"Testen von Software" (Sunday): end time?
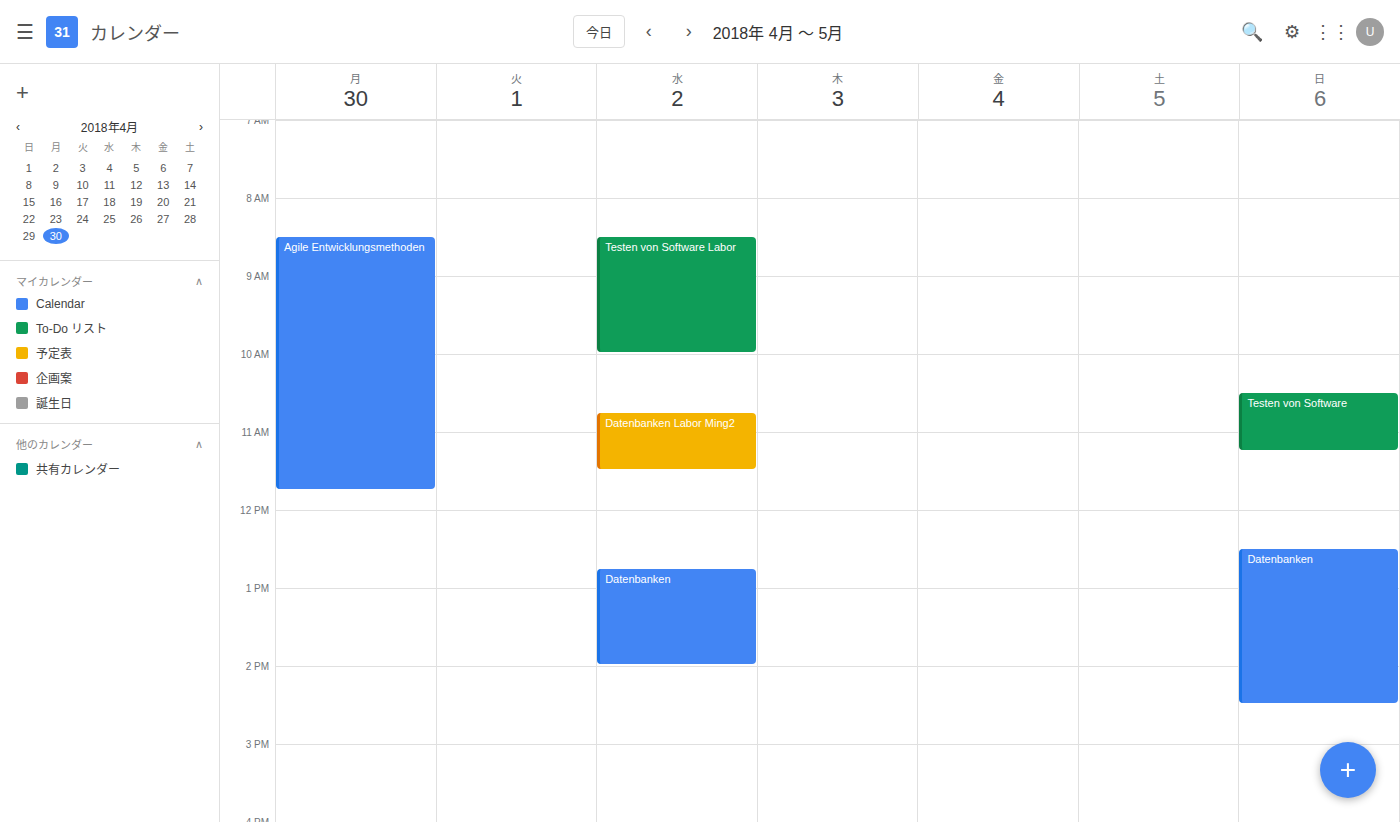
11:15 AM